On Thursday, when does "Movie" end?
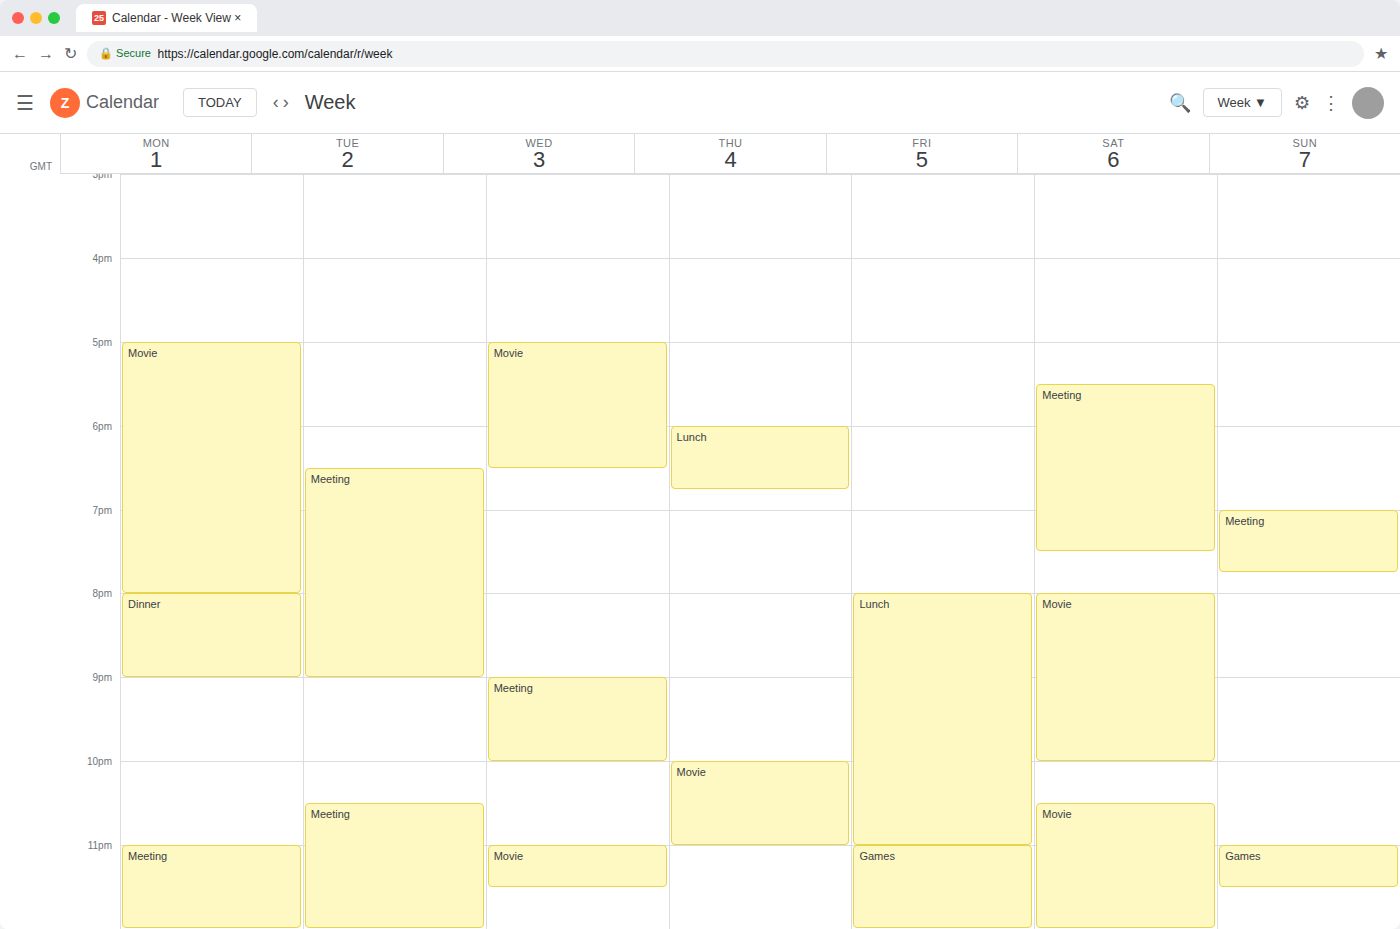
23:00